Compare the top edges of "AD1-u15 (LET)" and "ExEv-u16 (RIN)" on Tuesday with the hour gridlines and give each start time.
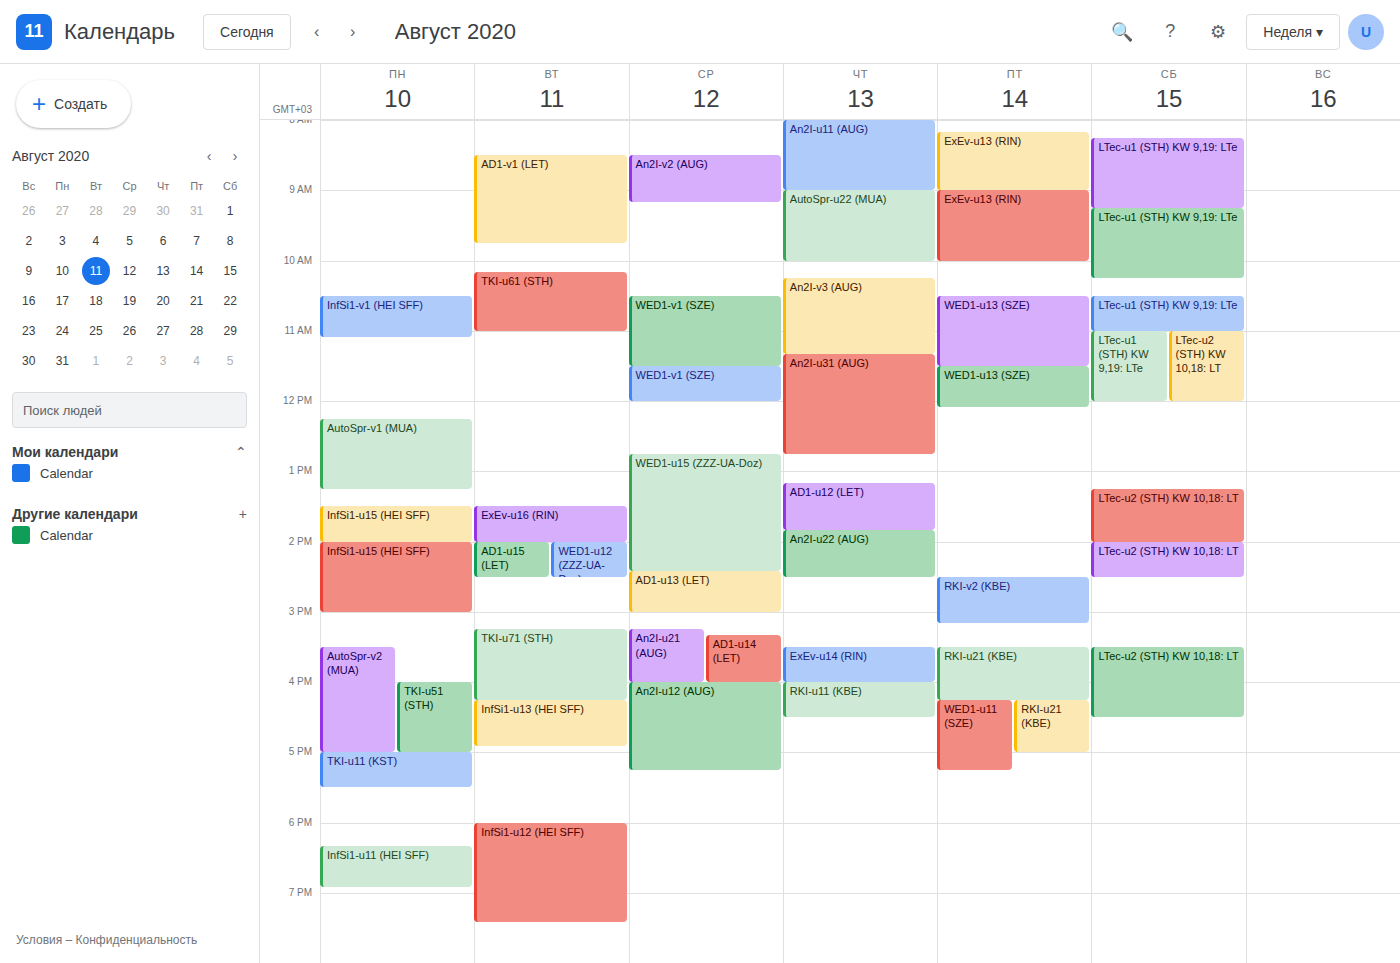
"AD1-u15 (LET)": 14:00, exactly on the 14:00 line. "ExEv-u16 (RIN)": 13:30, halfway between the 13:00 and 14:00 lines.